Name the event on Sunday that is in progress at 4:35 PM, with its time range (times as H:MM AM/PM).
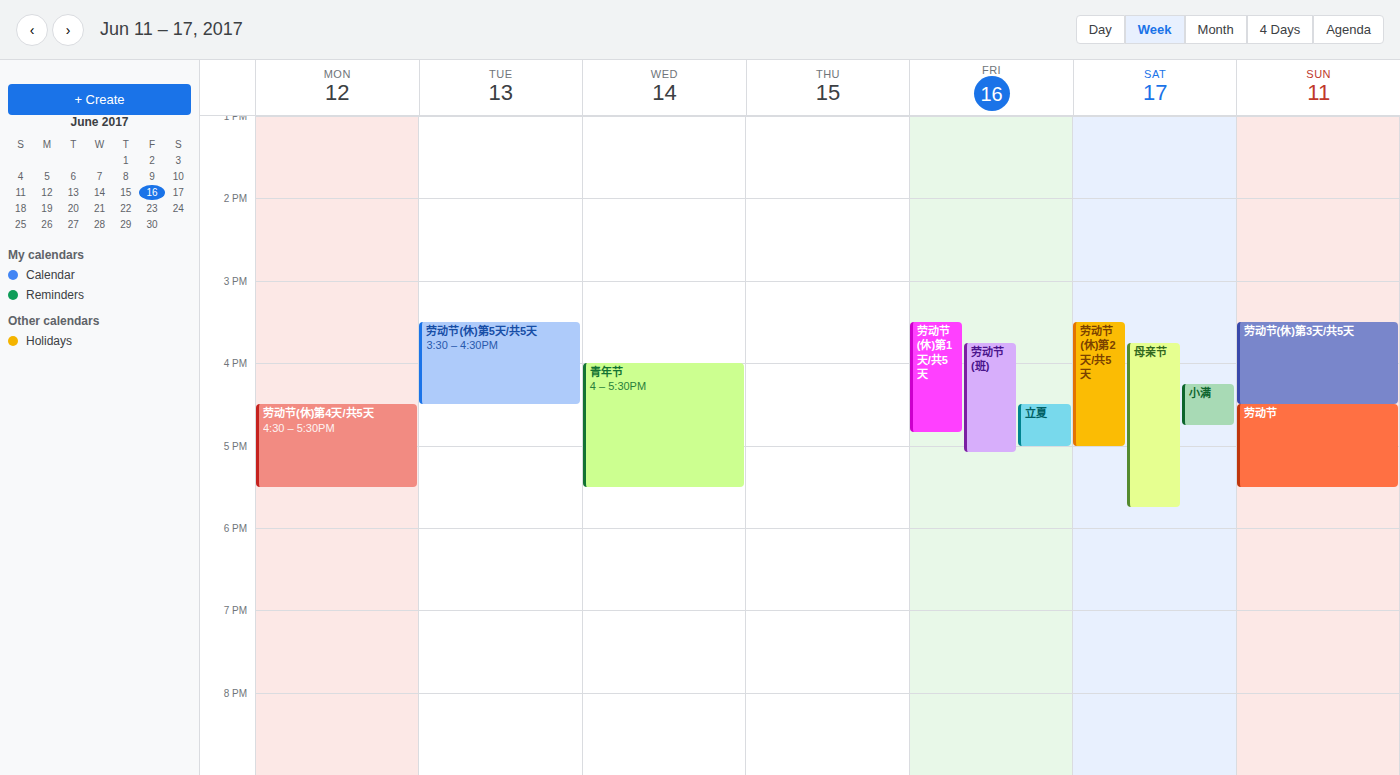
"劳动节", 4:30 PM to 5:30 PM